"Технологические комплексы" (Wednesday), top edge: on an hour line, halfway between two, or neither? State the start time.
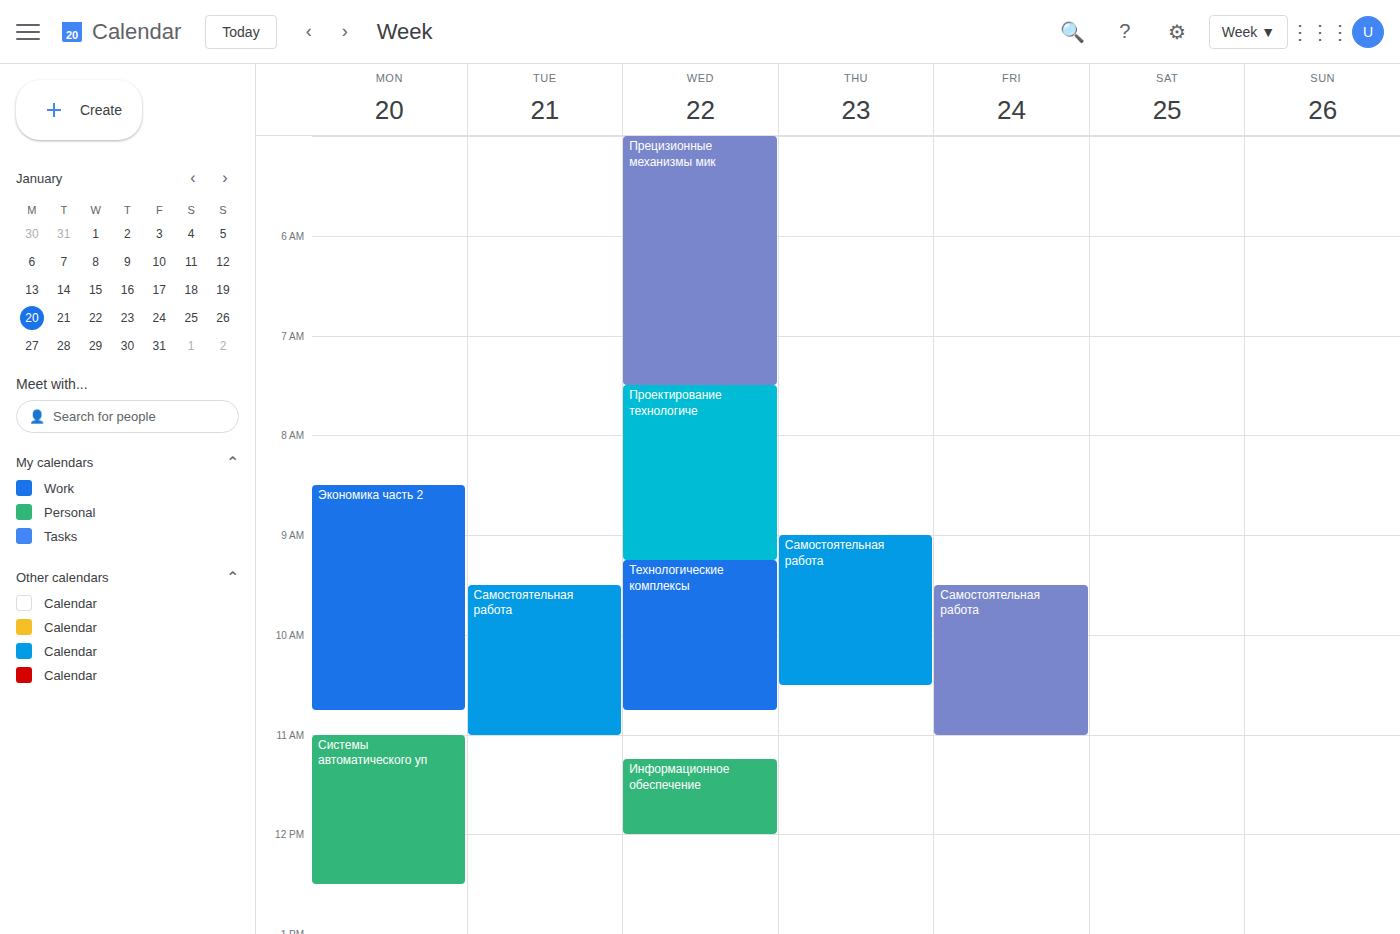
09:15 -- neither: a quarter of the way from the 09:00 line to the 10:00 line.